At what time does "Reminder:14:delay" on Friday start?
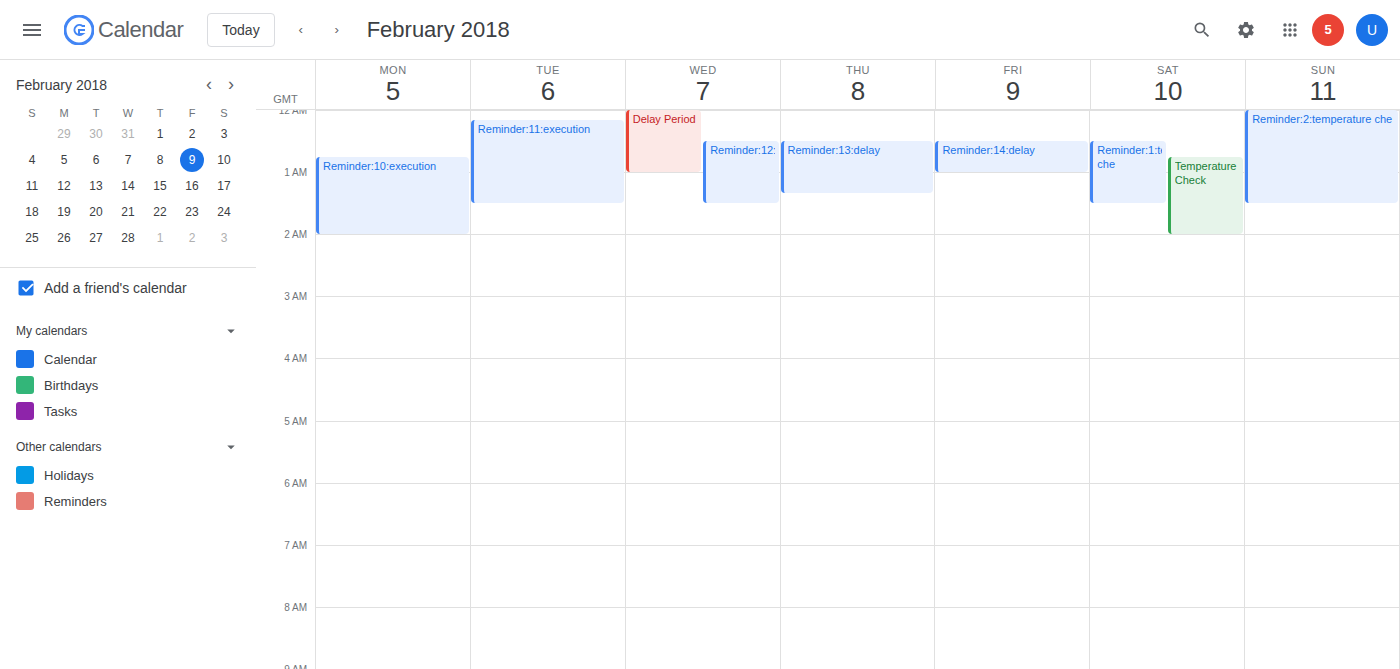
12:30 AM